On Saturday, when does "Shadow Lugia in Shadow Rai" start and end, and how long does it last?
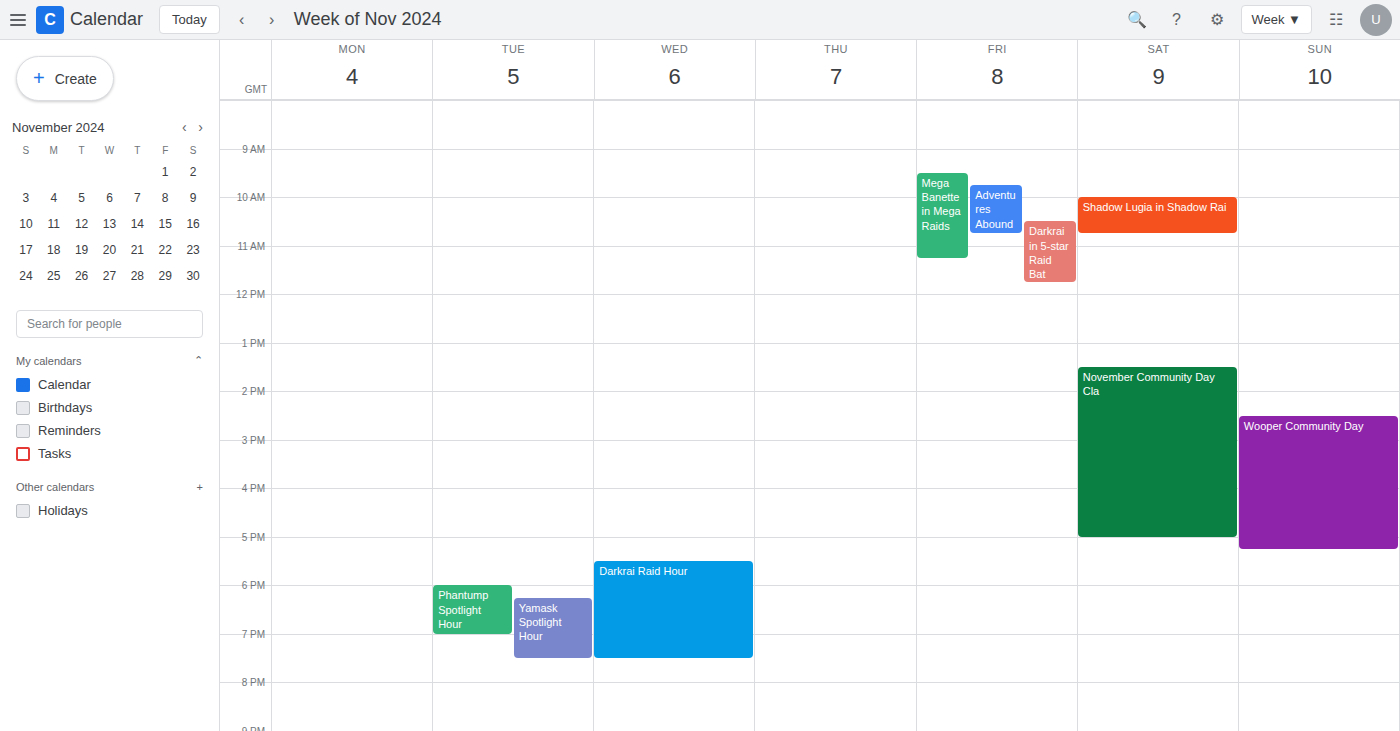
10:00 AM to 10:45 AM, 45 minutes